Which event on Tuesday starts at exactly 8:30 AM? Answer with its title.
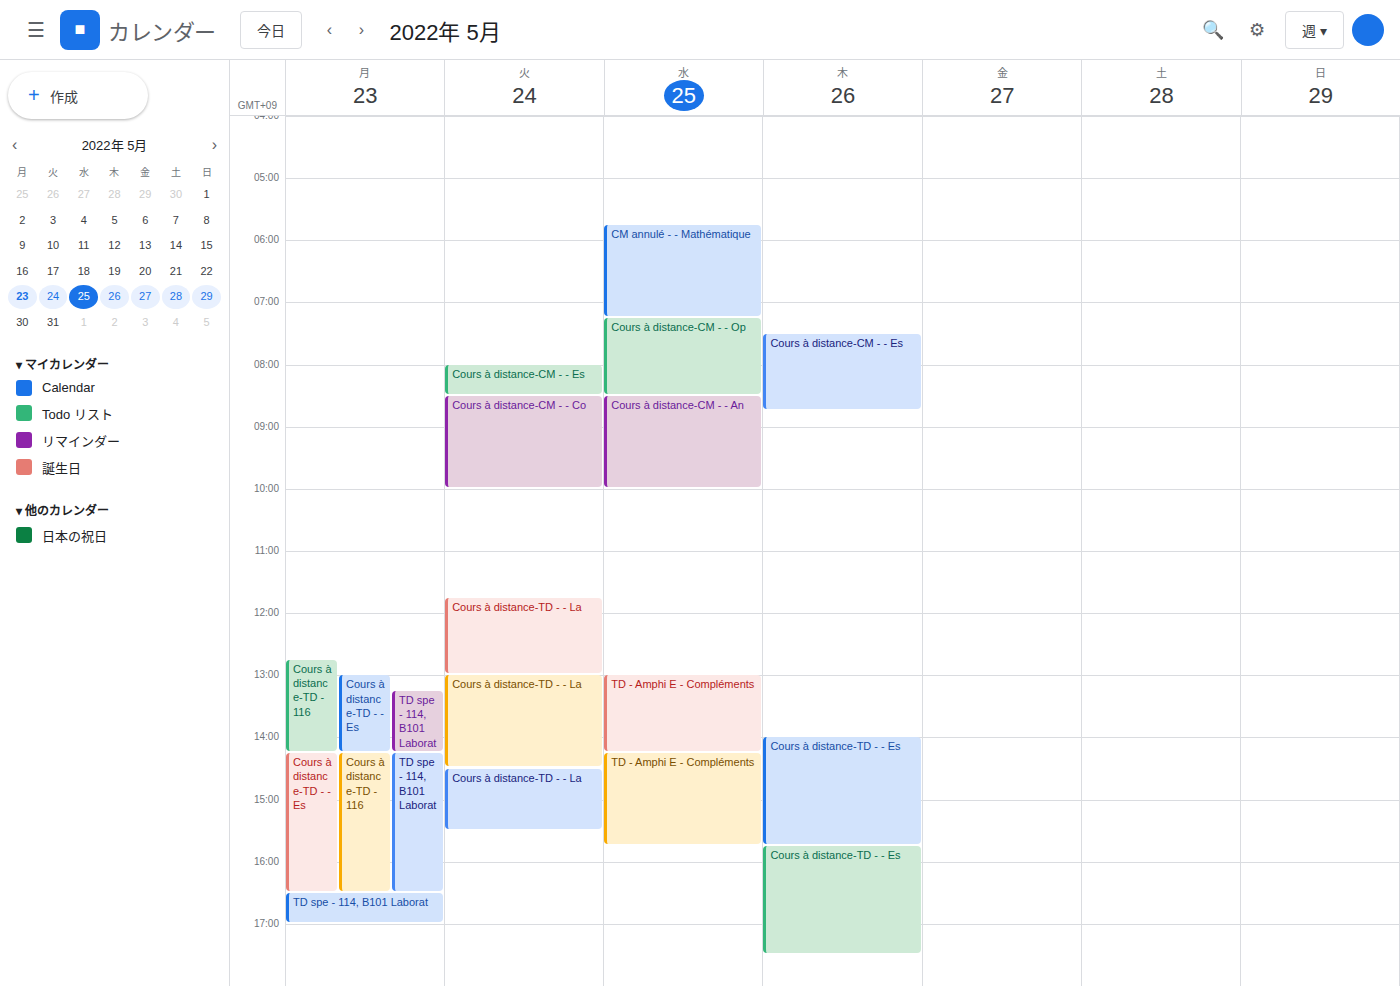
"Cours à distance-CM - - Co"